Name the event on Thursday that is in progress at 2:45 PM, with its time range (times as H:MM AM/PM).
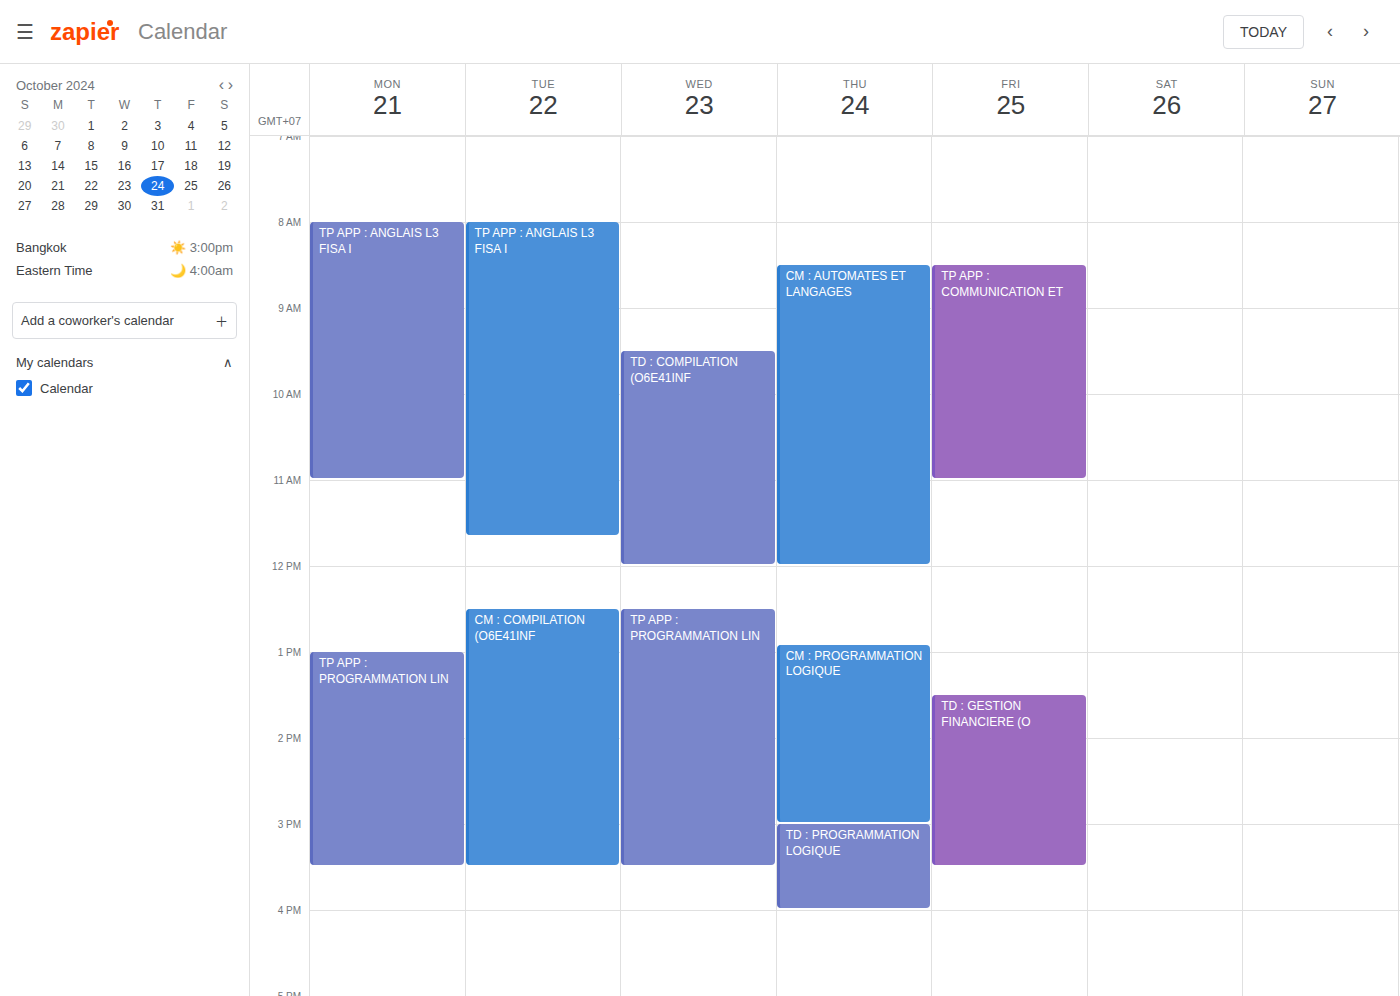
"CM : PROGRAMMATION LOGIQUE", 12:55 PM to 3:00 PM